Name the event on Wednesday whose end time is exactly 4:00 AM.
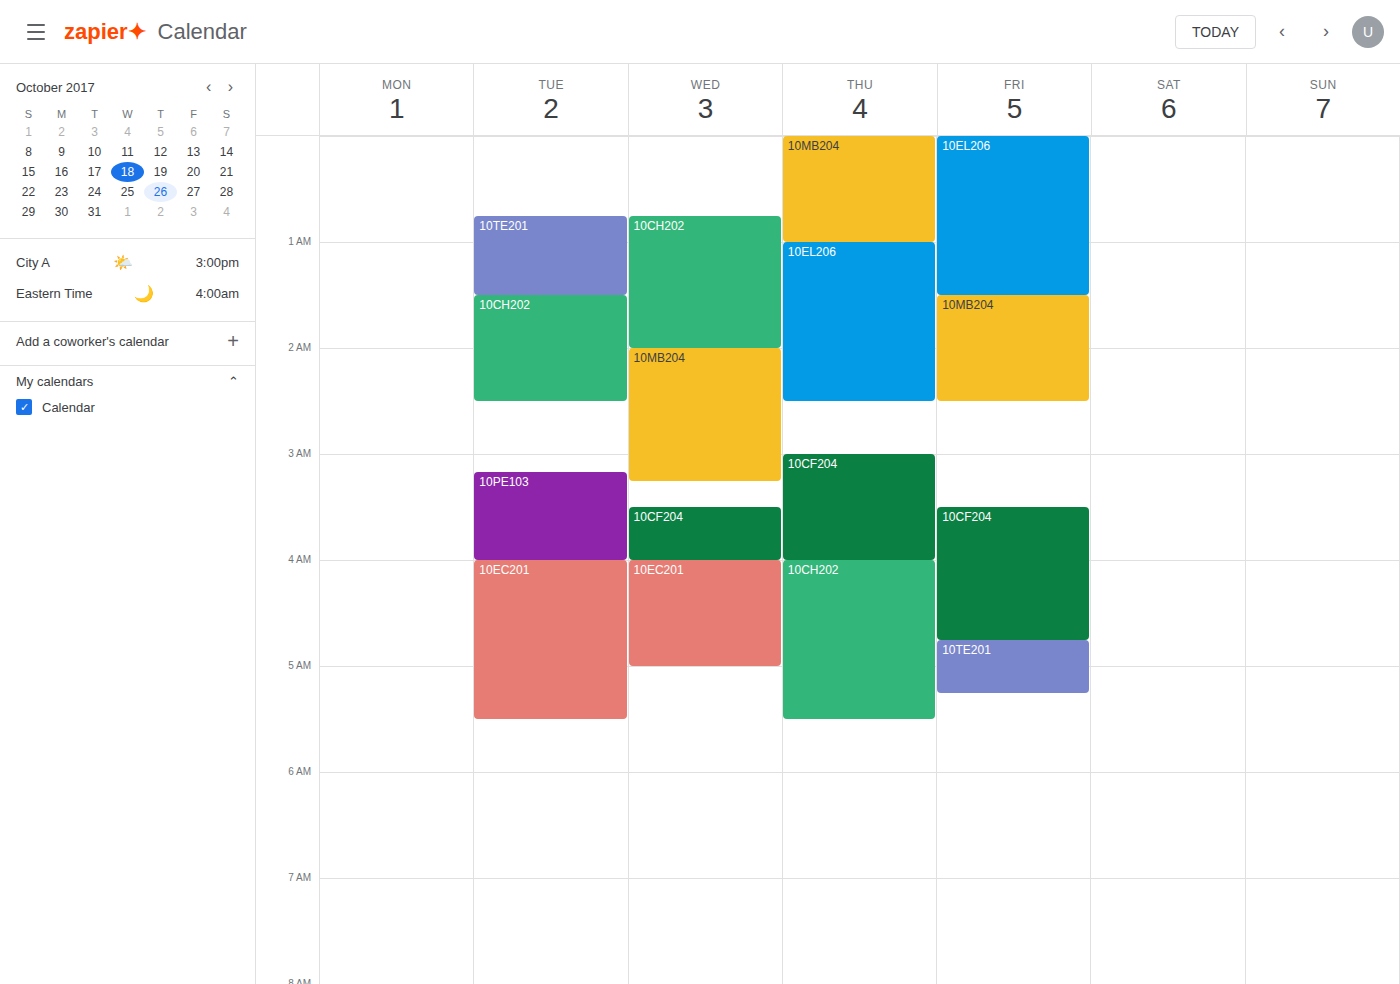
"10CF204"